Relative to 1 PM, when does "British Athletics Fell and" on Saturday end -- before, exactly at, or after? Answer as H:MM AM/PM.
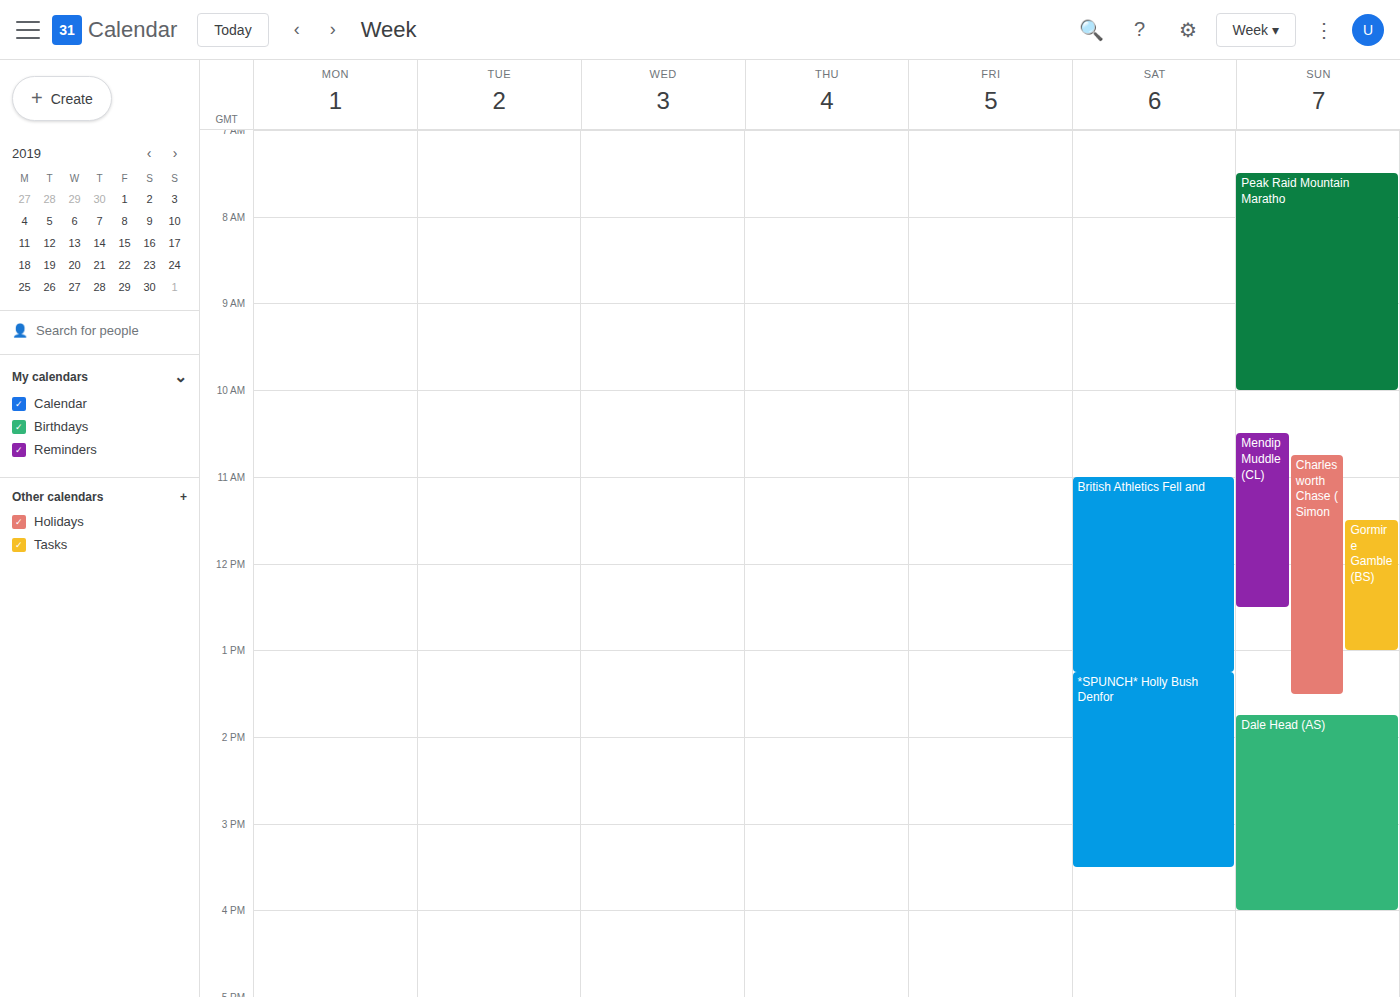
1:15 PM -- after 1 PM, 15 minutes below the 1 PM line.